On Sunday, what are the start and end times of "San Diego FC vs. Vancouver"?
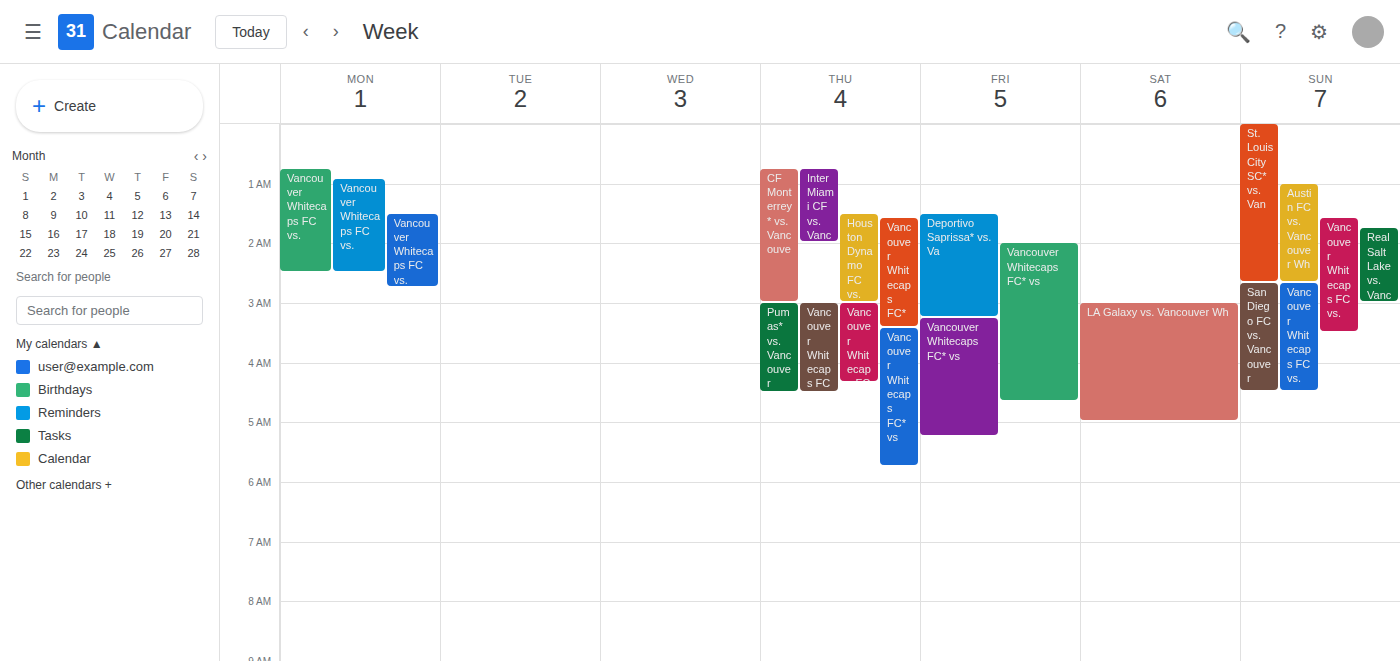
2:40 AM to 4:30 AM